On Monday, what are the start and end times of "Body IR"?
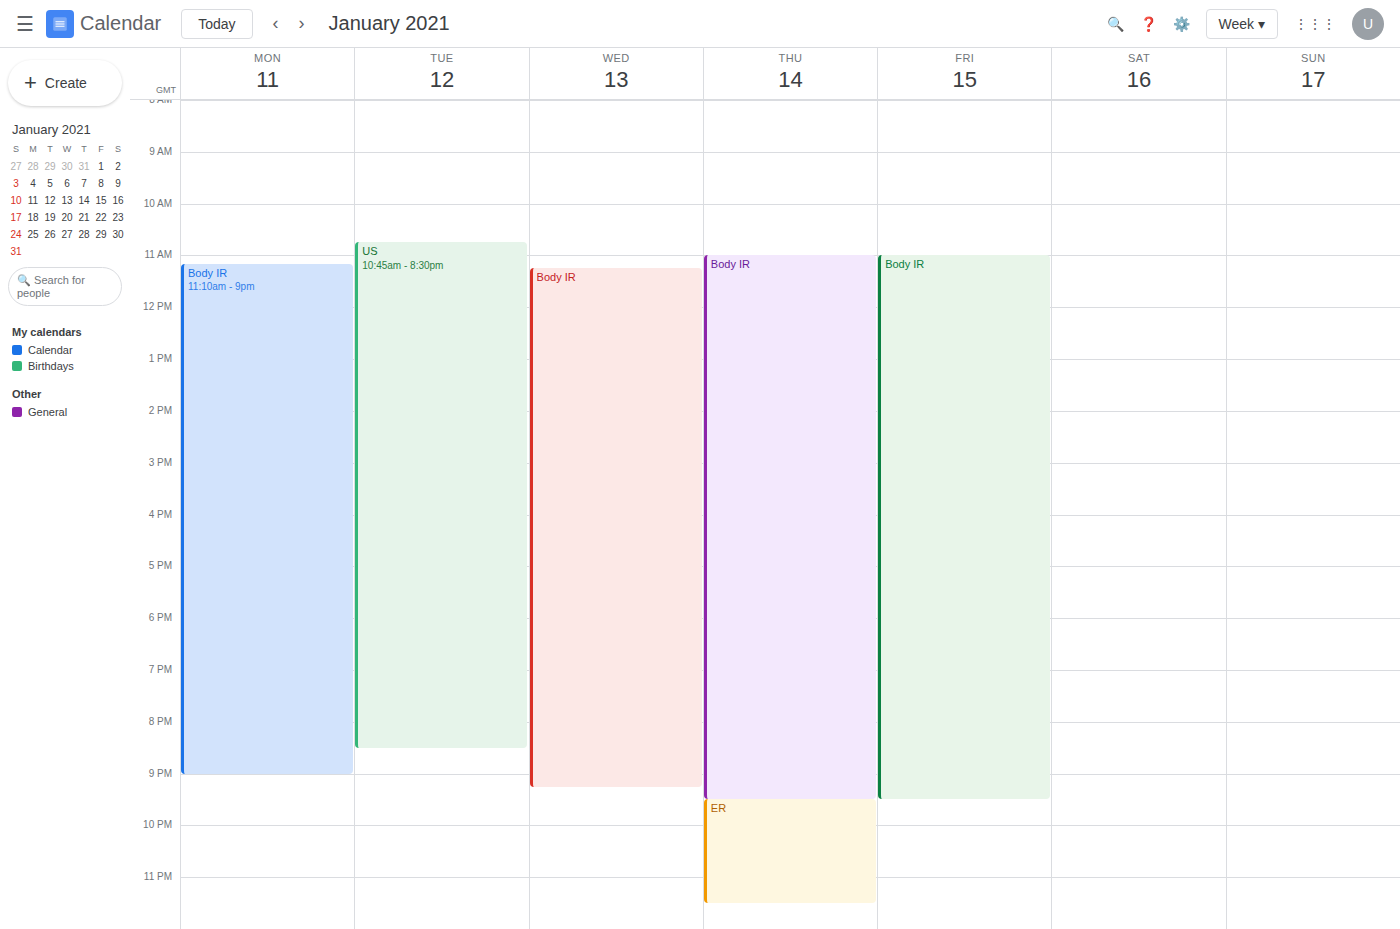
11:10 AM to 9:00 PM